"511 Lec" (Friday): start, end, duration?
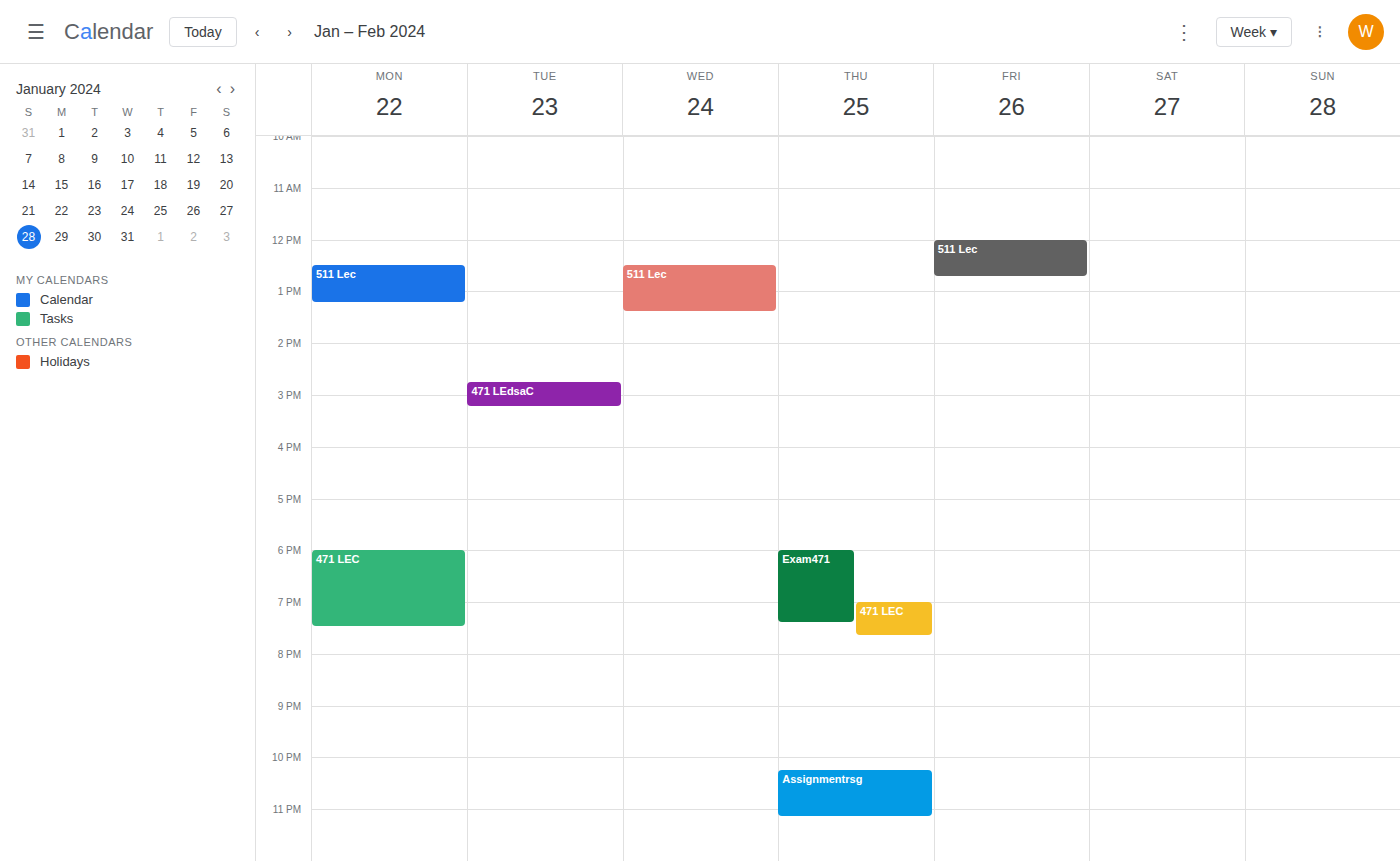
12:00 PM to 12:45 PM, 45 minutes